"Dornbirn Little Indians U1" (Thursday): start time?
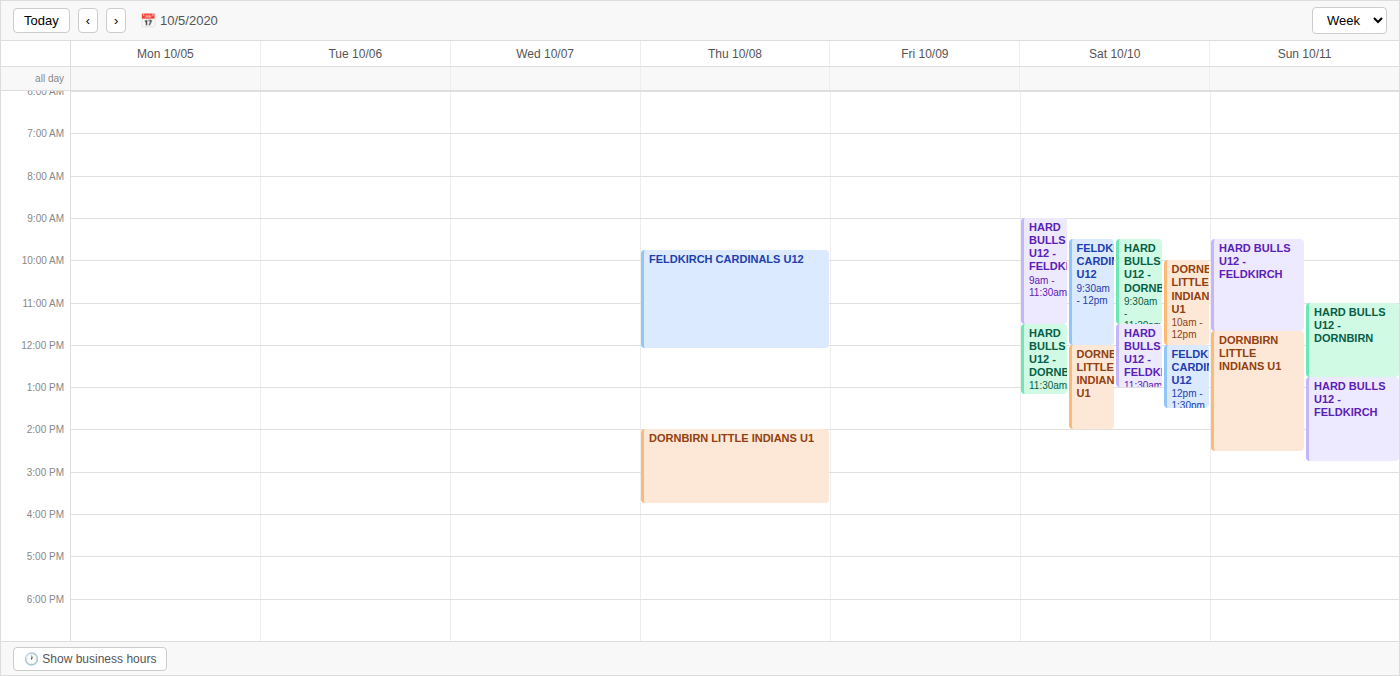
2:00 PM